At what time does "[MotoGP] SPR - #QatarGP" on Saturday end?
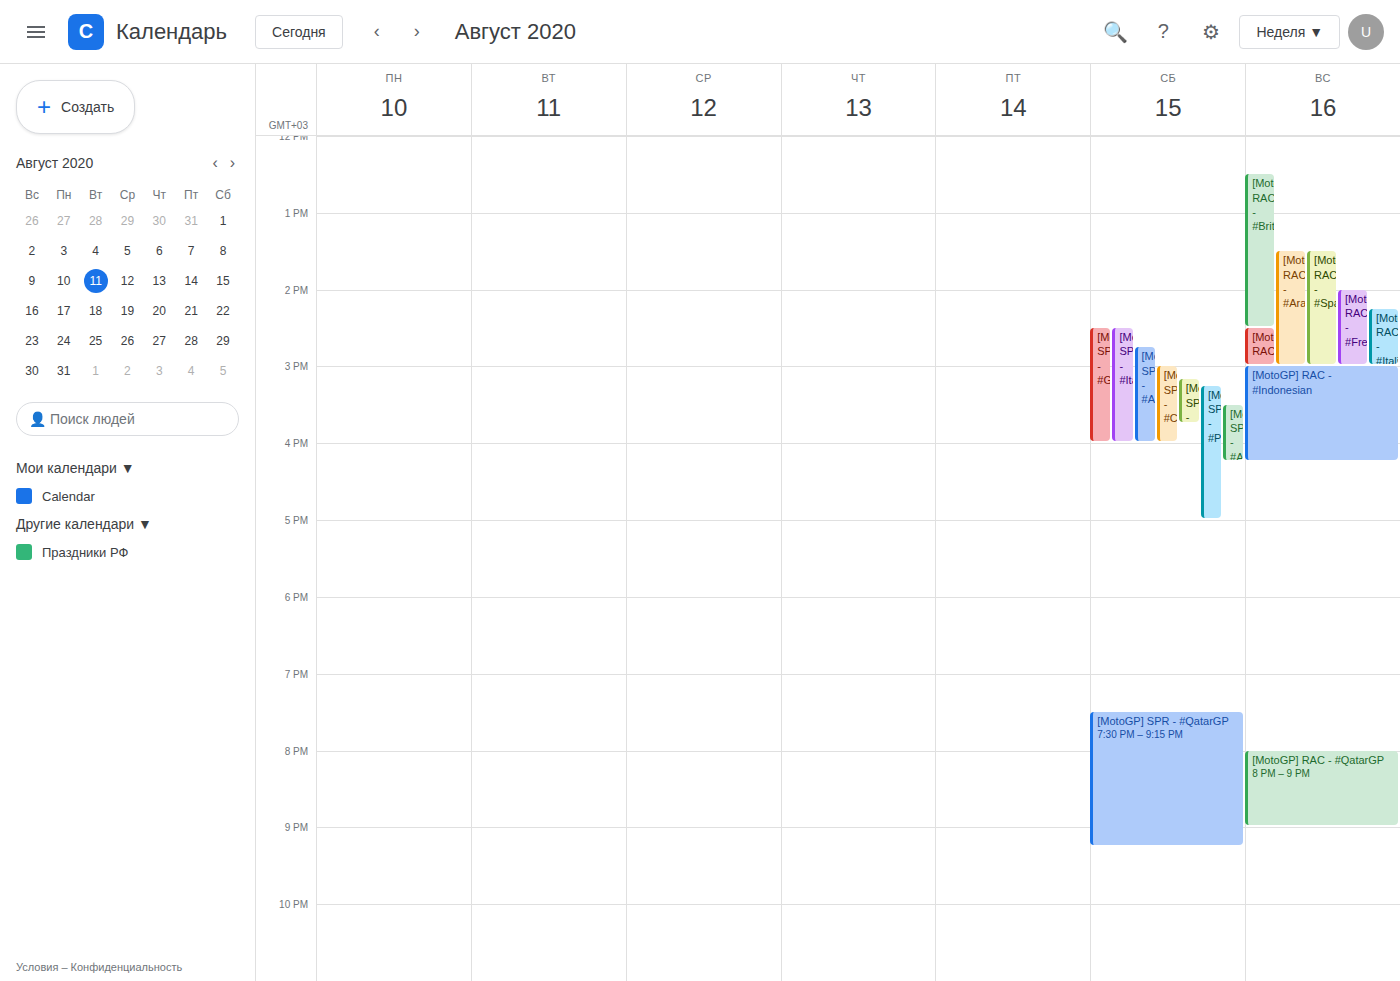
9:15 PM